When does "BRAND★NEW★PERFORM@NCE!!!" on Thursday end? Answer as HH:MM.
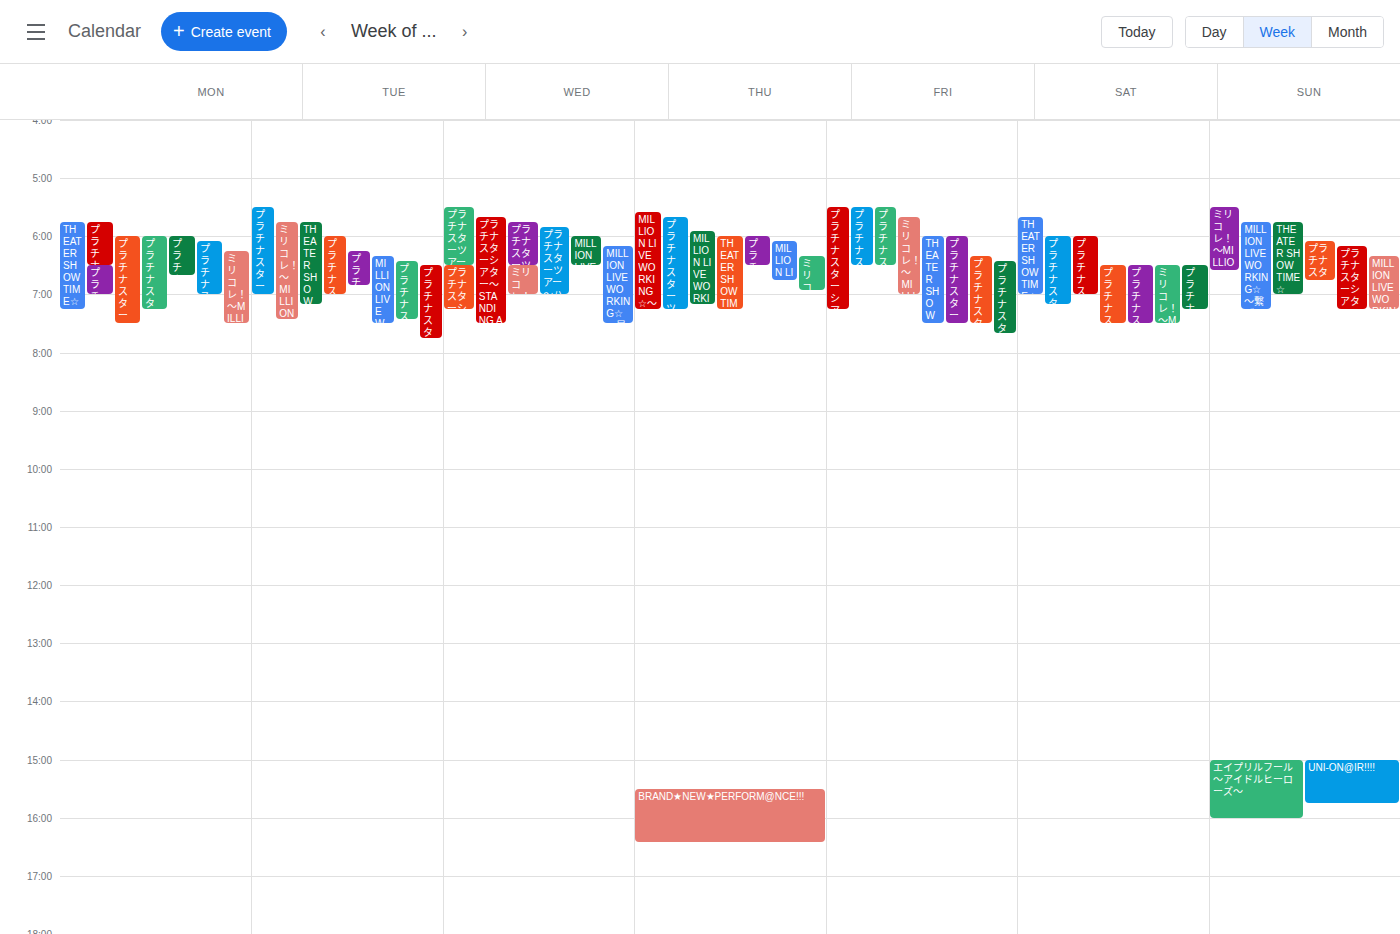
16:25